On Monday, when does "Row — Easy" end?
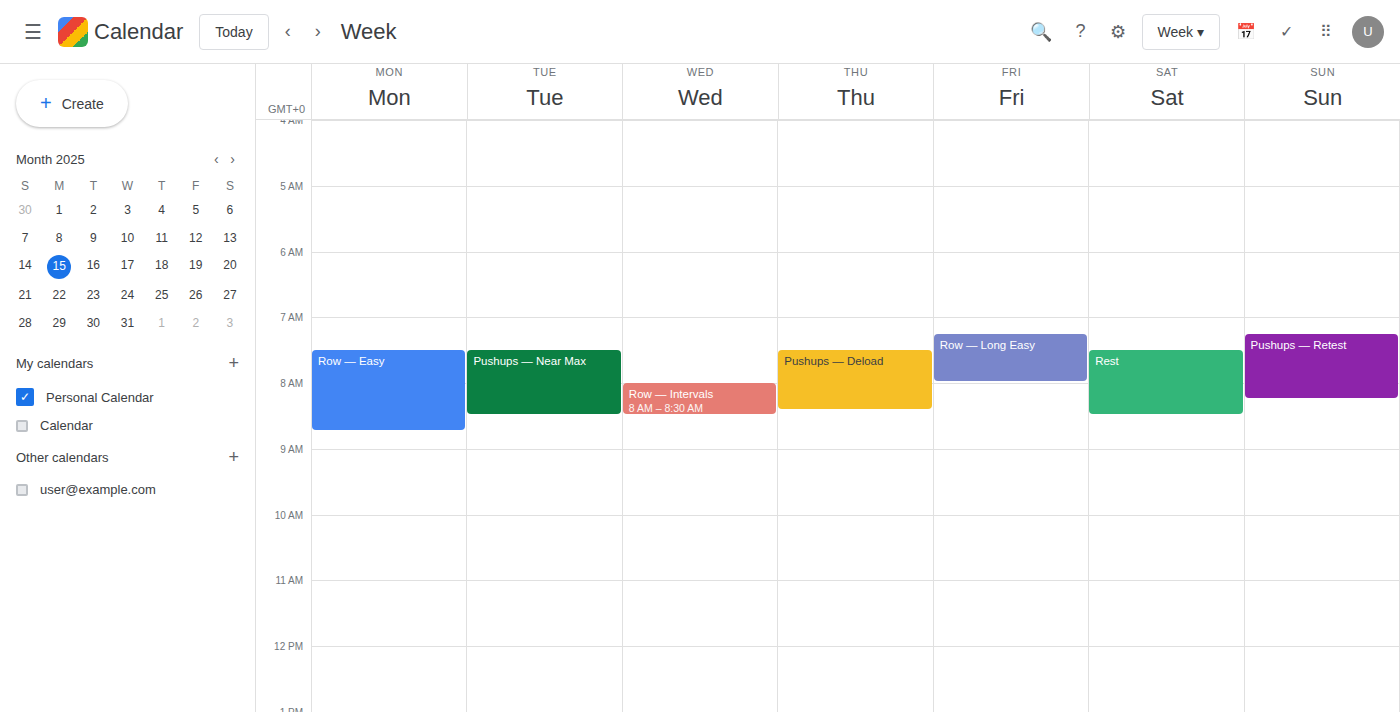
8:45 AM